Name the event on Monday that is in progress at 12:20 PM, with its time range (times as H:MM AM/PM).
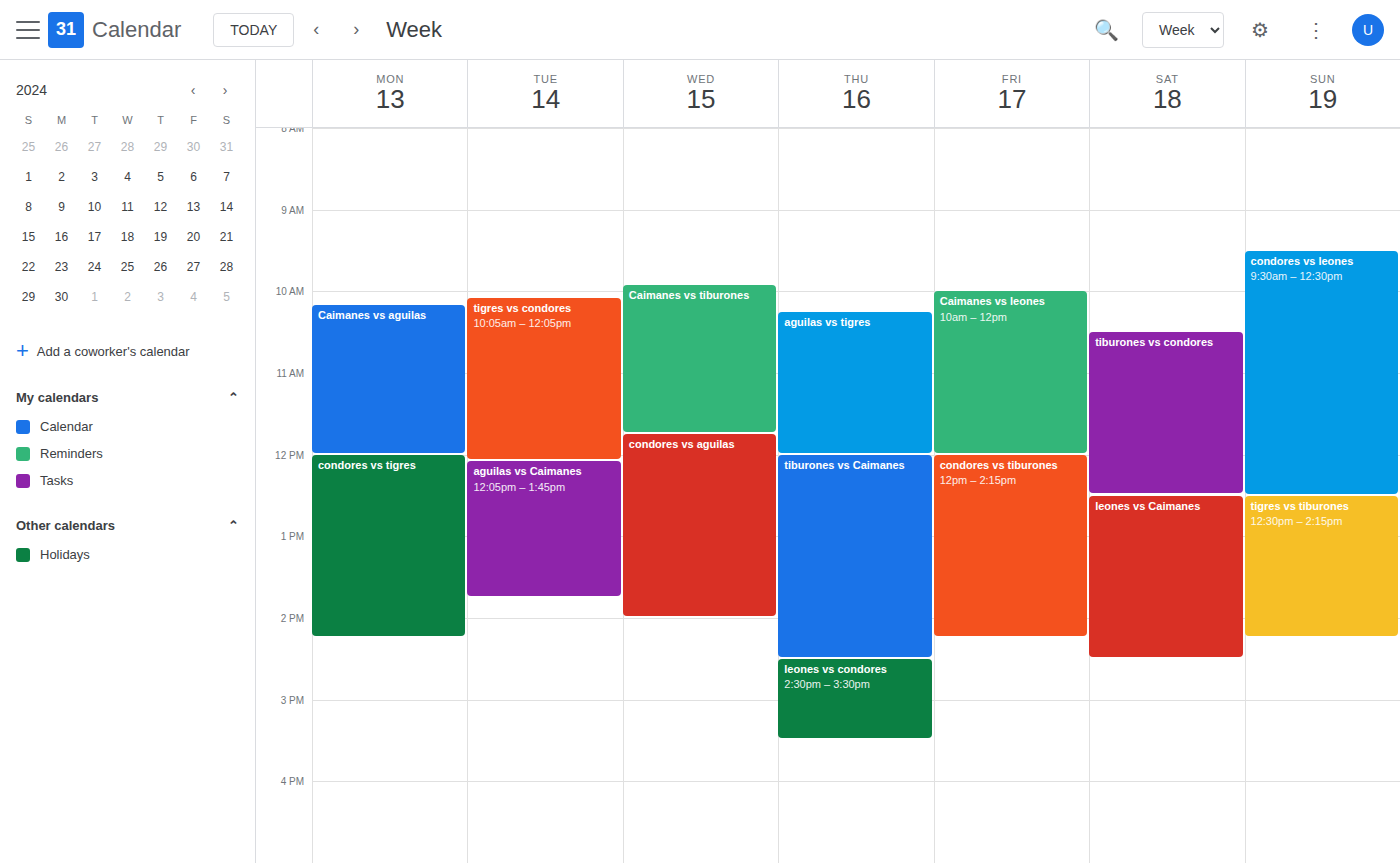
"condores vs tigres", 12:00 PM to 2:15 PM